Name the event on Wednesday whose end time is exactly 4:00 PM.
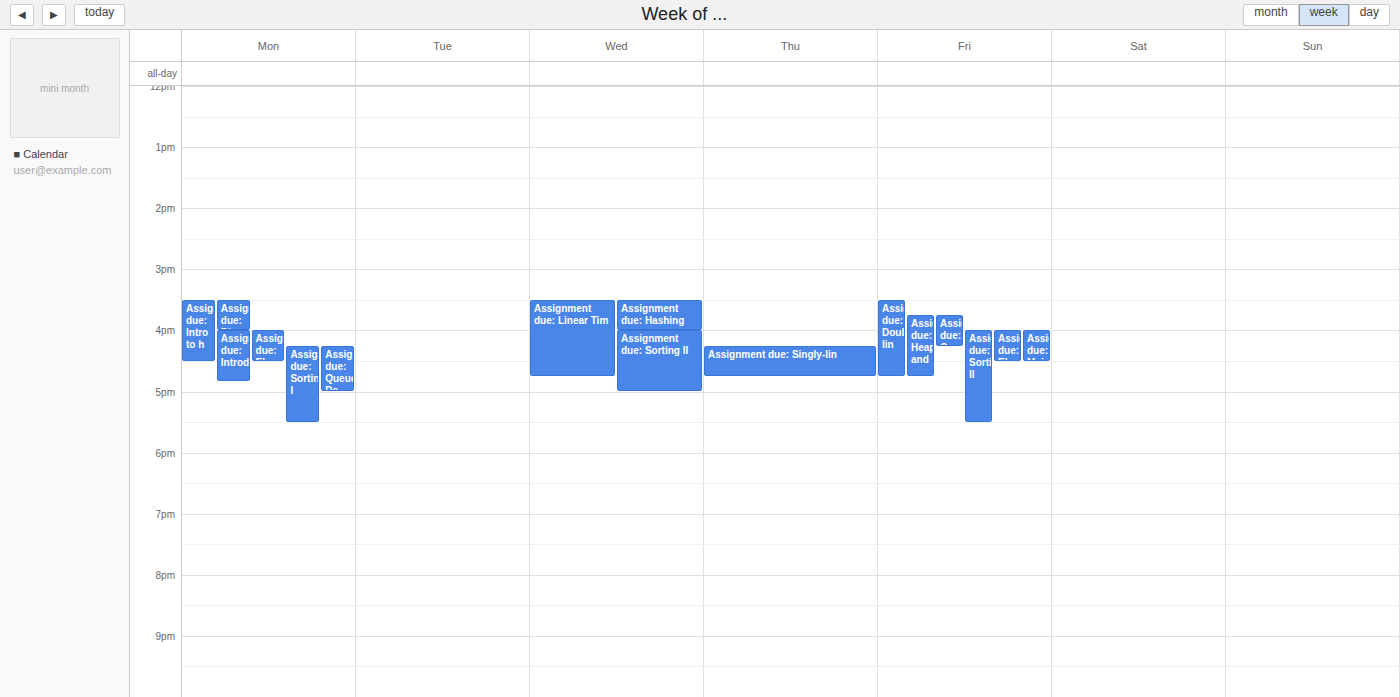
"Assignment due: Hashing"